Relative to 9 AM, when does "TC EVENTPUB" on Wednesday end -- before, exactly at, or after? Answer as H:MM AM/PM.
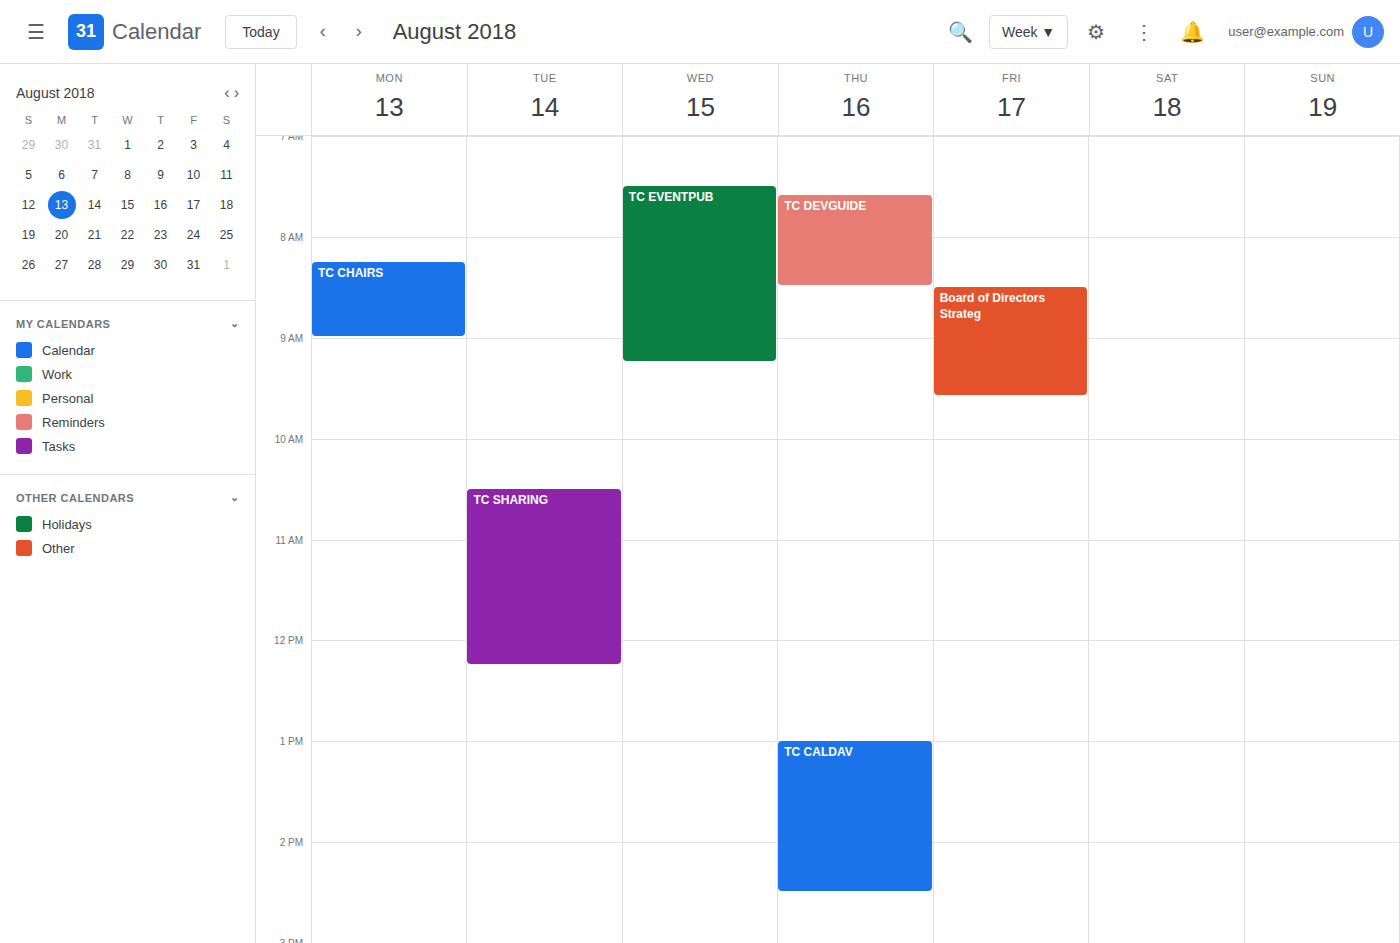
9:15 AM -- after 9 AM, 15 minutes below the 9 AM line.